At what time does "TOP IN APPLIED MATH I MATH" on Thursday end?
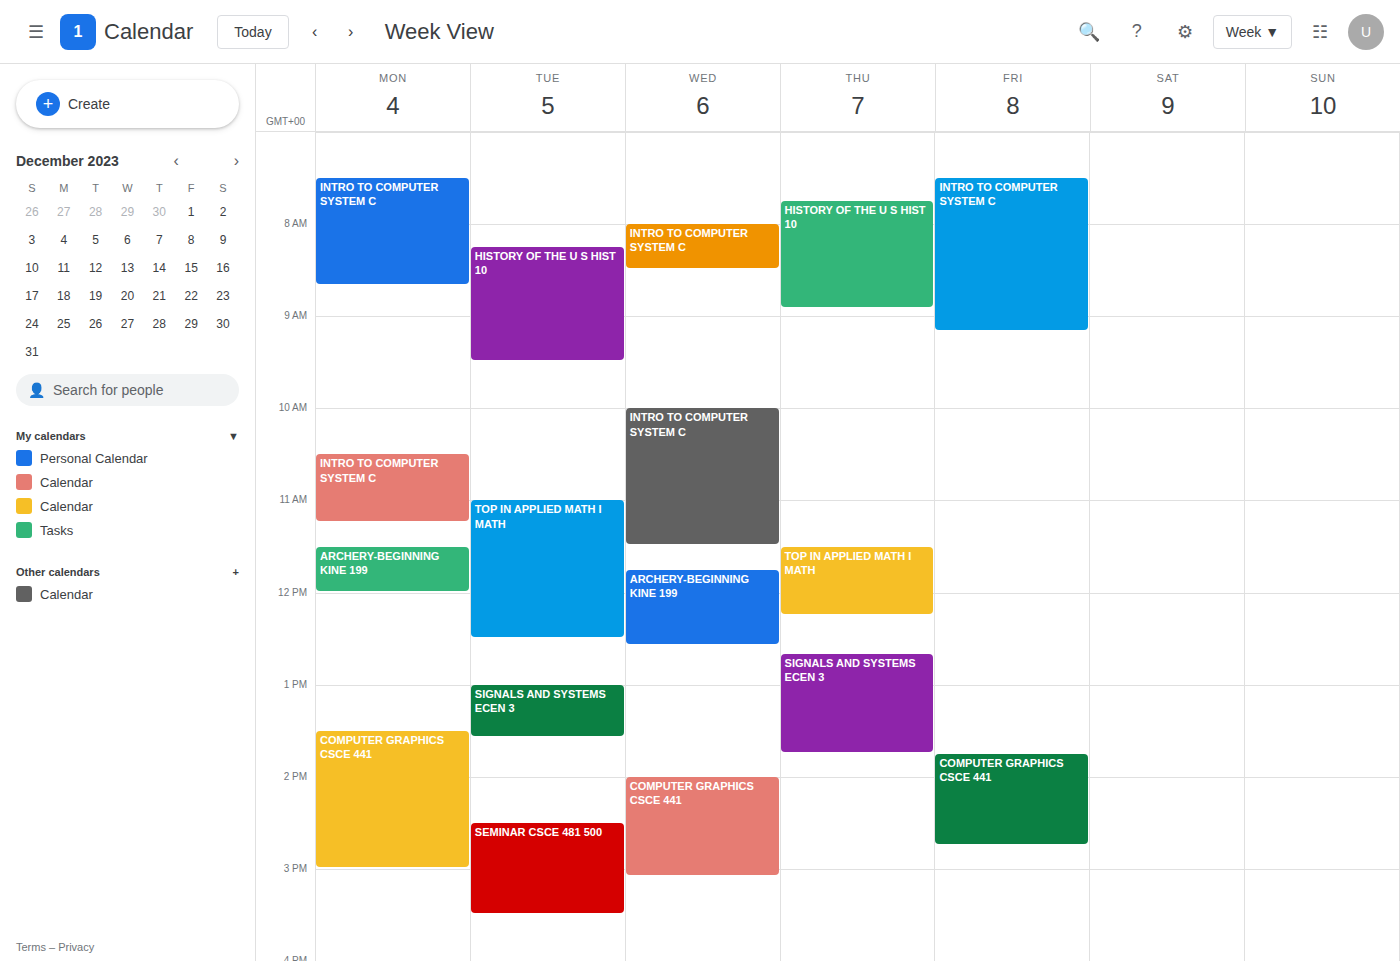
12:15 PM